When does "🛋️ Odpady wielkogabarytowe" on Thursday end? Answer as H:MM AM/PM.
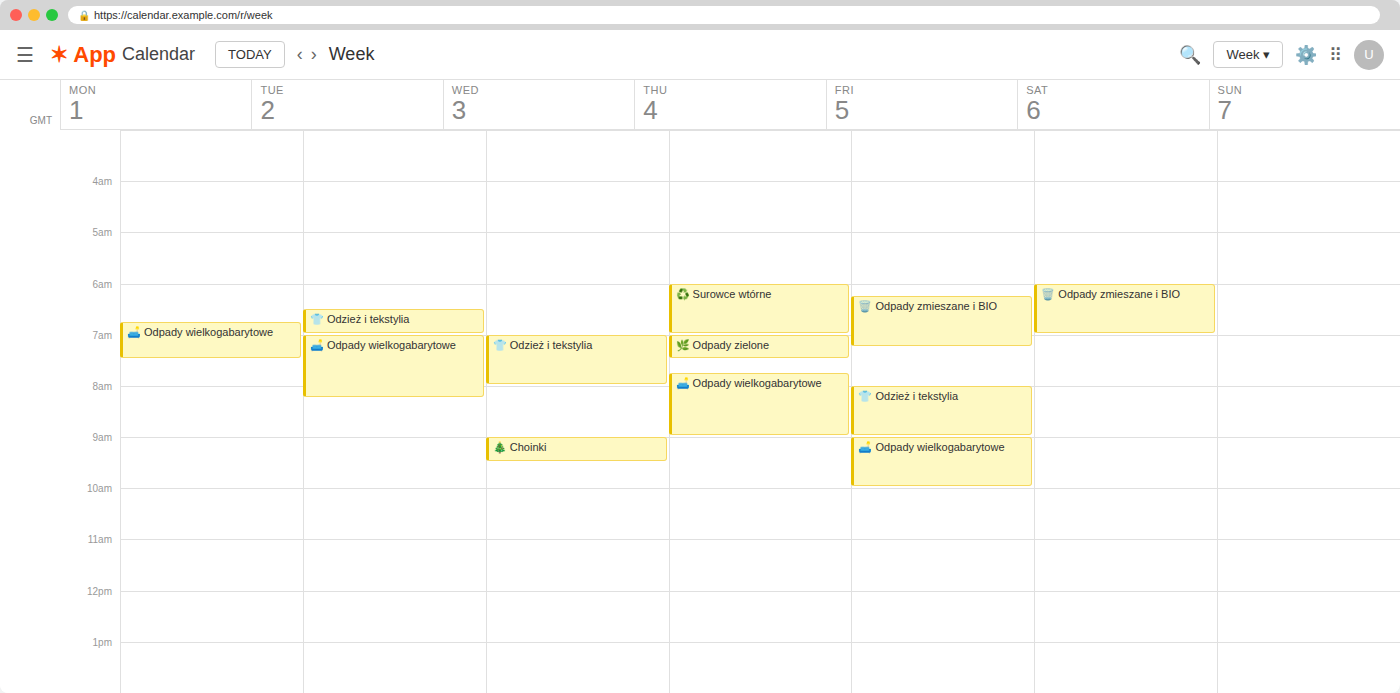
9:00 AM